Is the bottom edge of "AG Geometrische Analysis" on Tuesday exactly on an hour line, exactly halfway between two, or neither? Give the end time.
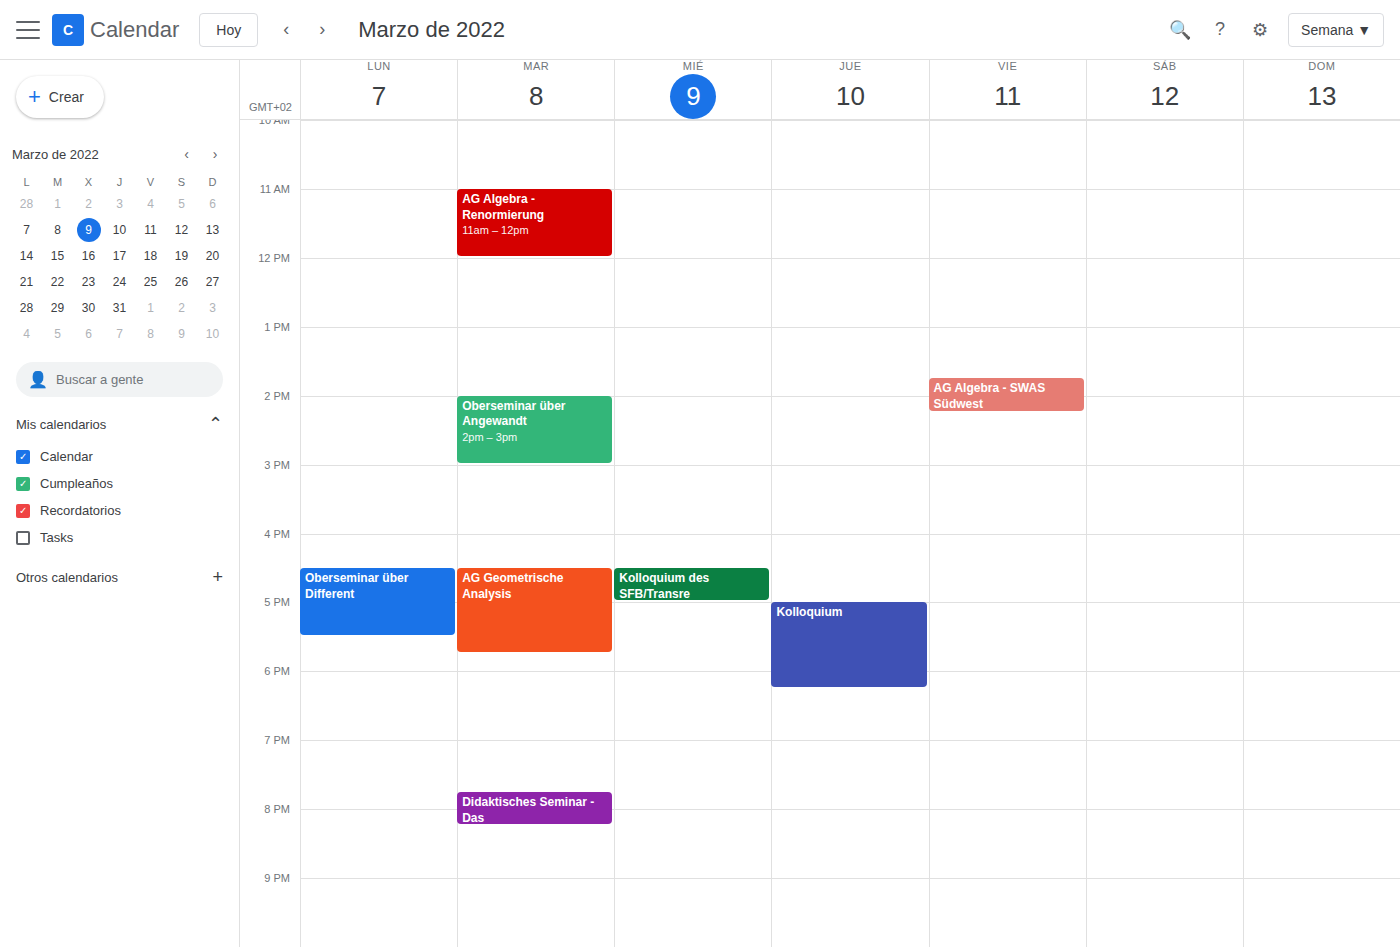
5:45 PM -- neither: three quarters of the way from the 5 PM line to the 6 PM line.